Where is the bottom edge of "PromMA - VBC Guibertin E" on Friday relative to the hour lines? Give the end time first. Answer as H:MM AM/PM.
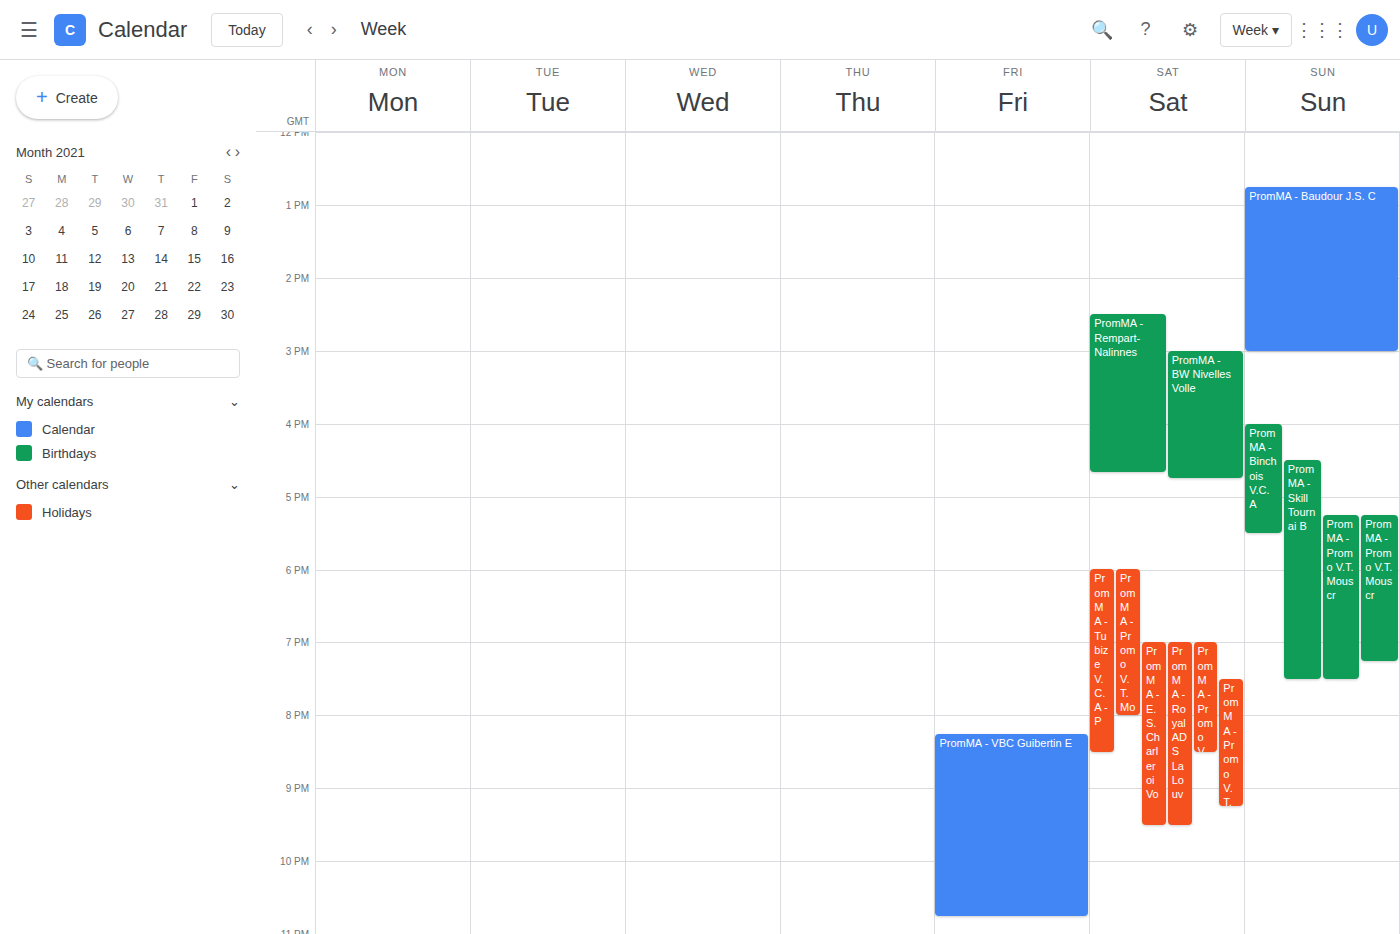
10:45 PM -- neither: three quarters of the way from the 10 PM line to the 11 PM line.